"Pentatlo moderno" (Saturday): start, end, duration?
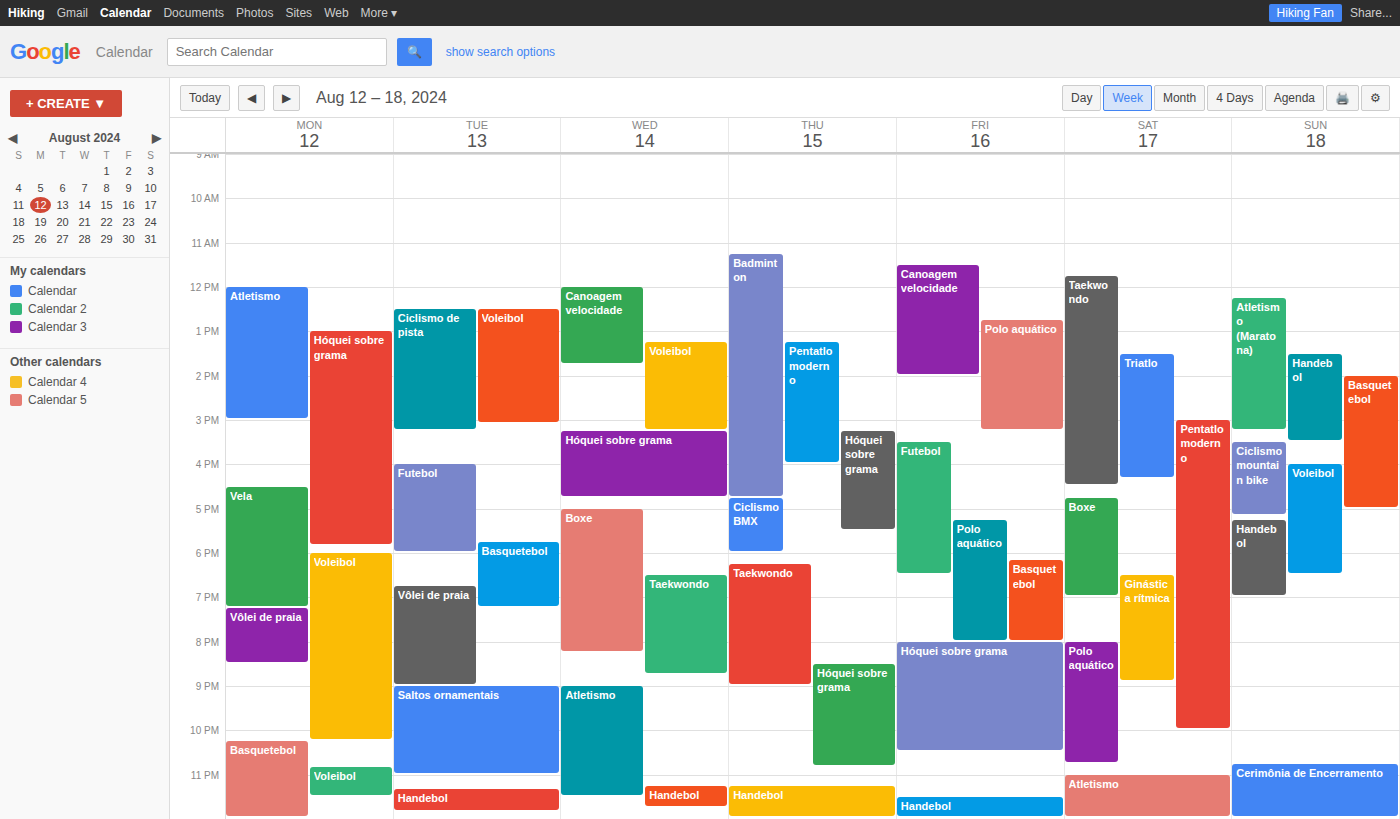
3:00 PM to 10:00 PM, 7 hours